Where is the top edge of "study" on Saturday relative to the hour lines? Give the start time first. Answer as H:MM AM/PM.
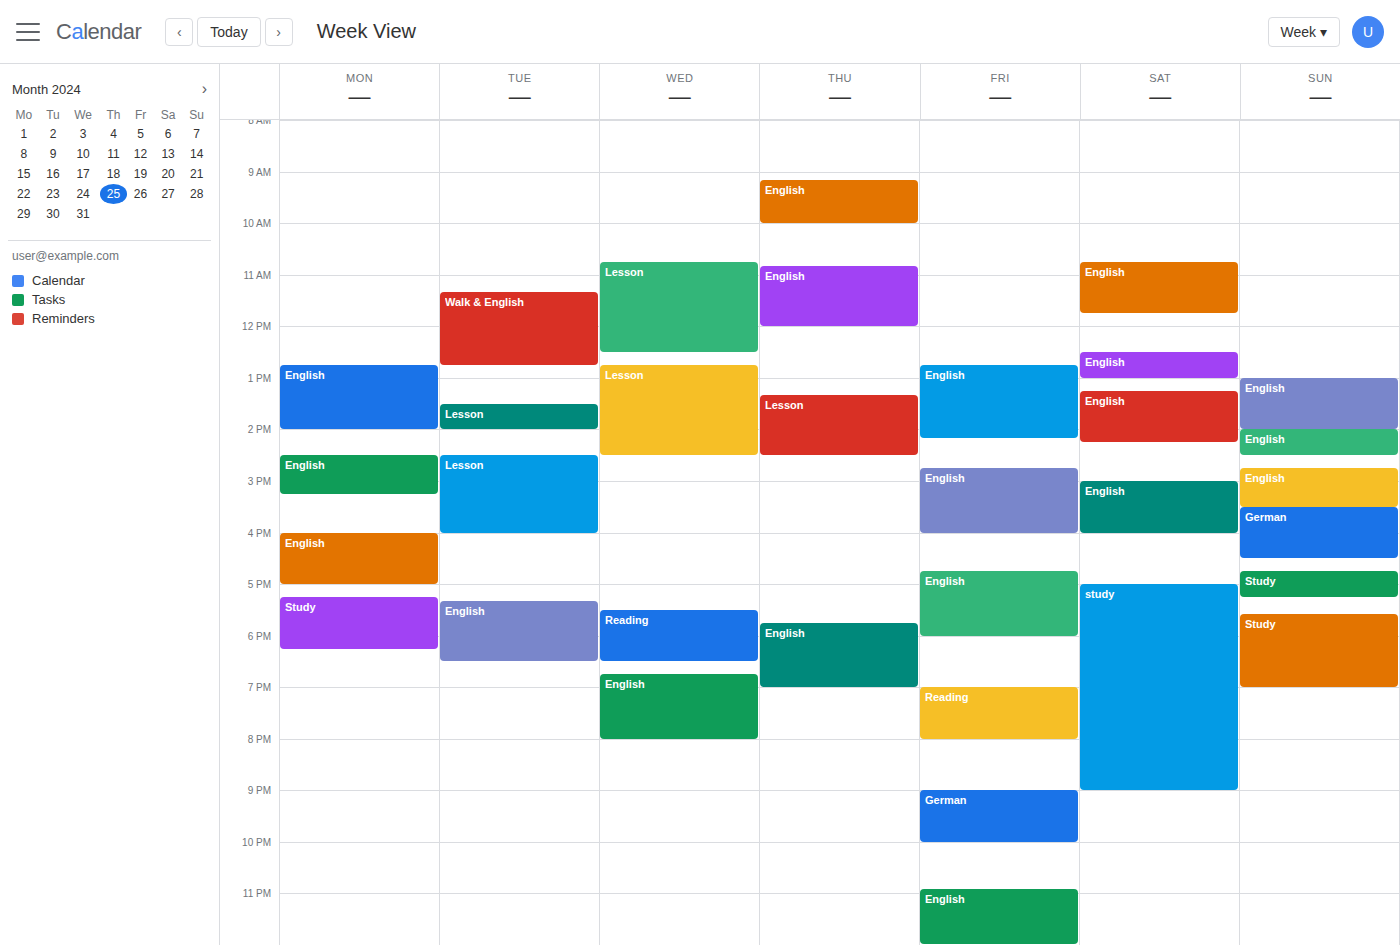
5:00 PM -- exactly on the 5 PM line.